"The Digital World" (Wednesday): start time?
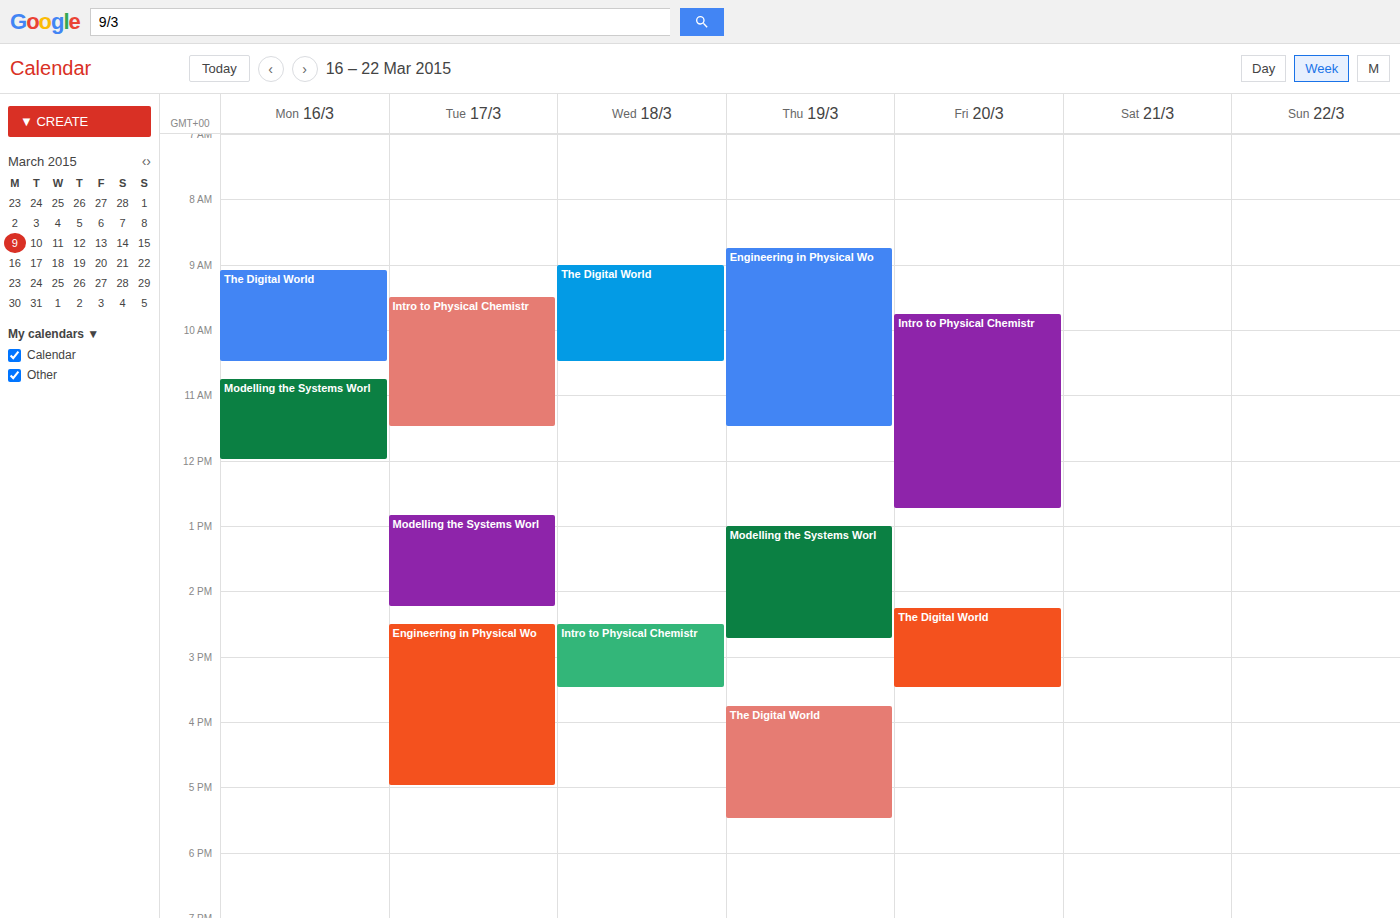
9:00 AM